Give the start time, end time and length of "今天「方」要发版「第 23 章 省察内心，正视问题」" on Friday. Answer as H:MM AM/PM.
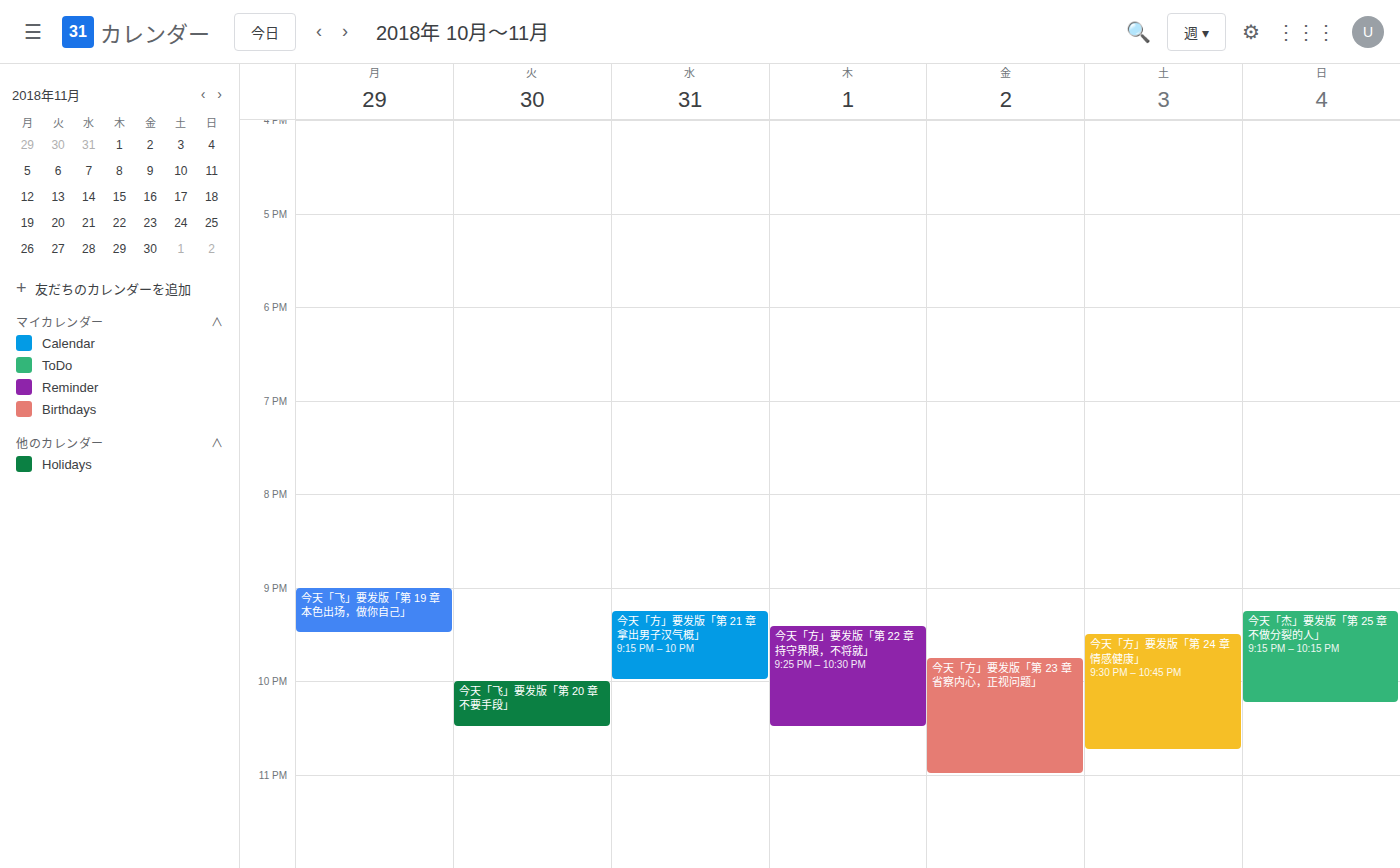
9:45 PM to 11:00 PM, 1 hour 15 minutes